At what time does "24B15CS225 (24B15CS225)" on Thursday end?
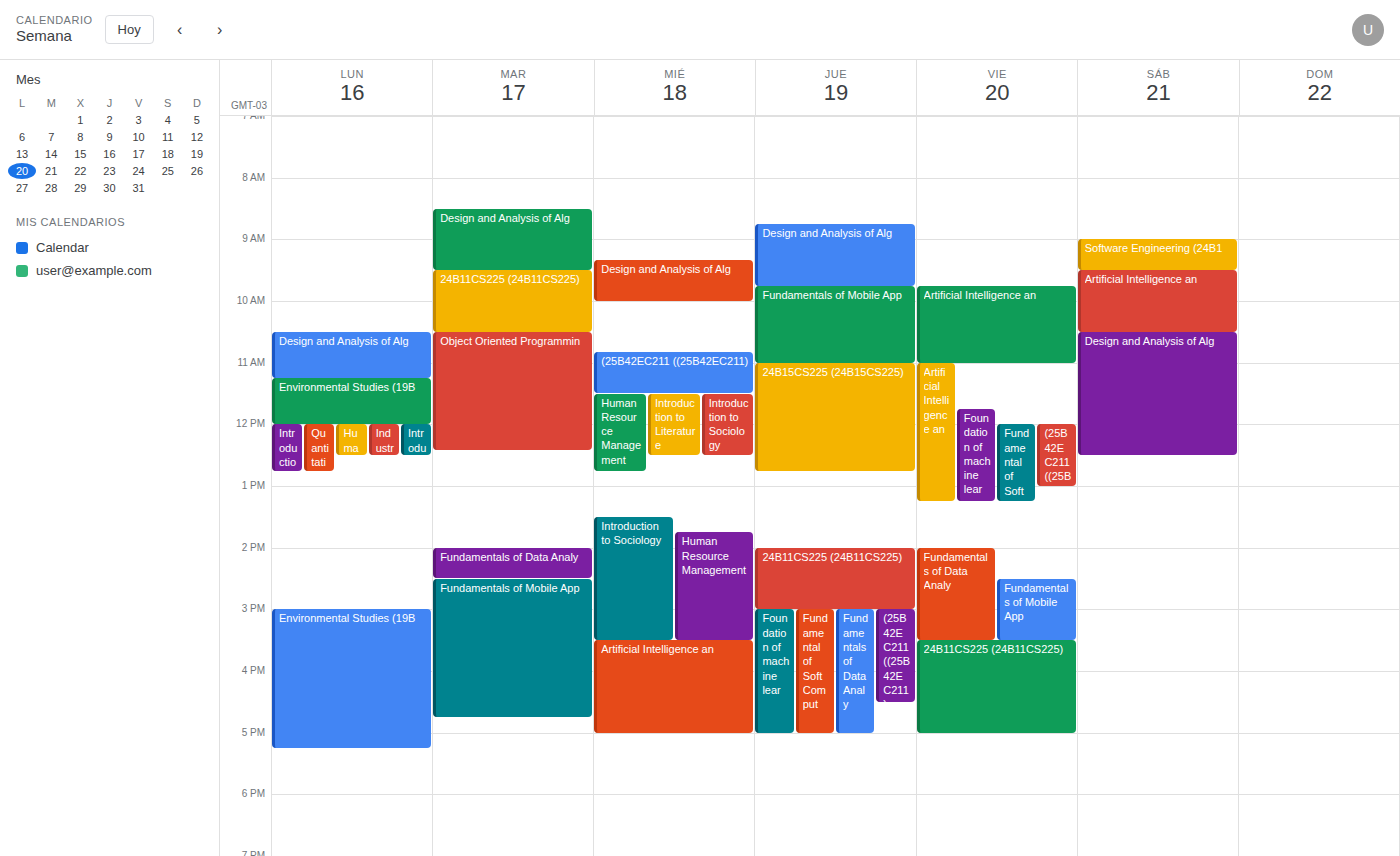
12:45 PM